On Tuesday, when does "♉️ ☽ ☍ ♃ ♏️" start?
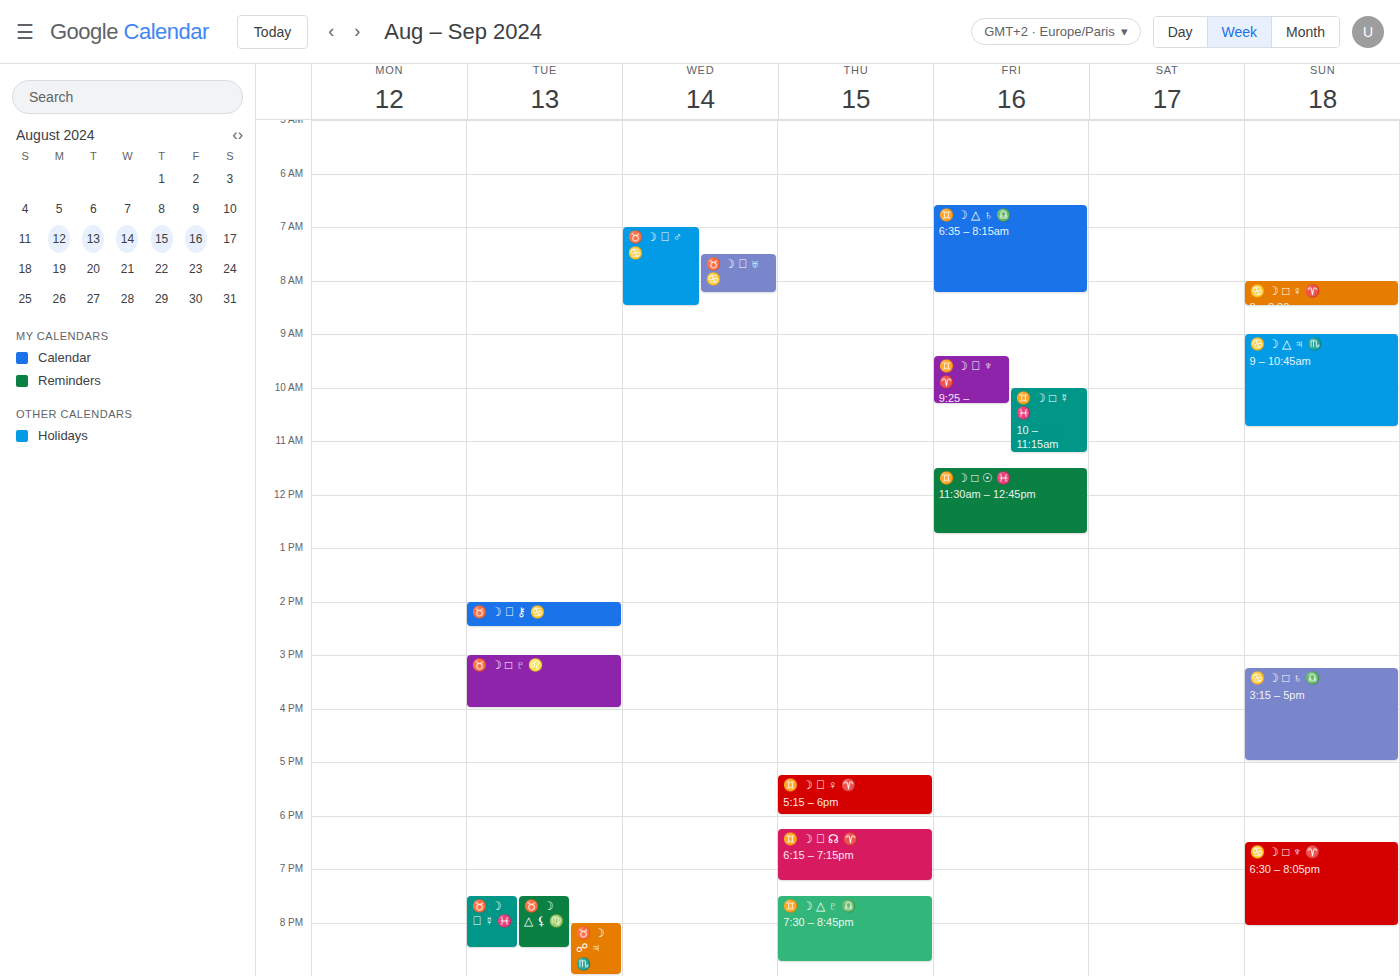
20:00